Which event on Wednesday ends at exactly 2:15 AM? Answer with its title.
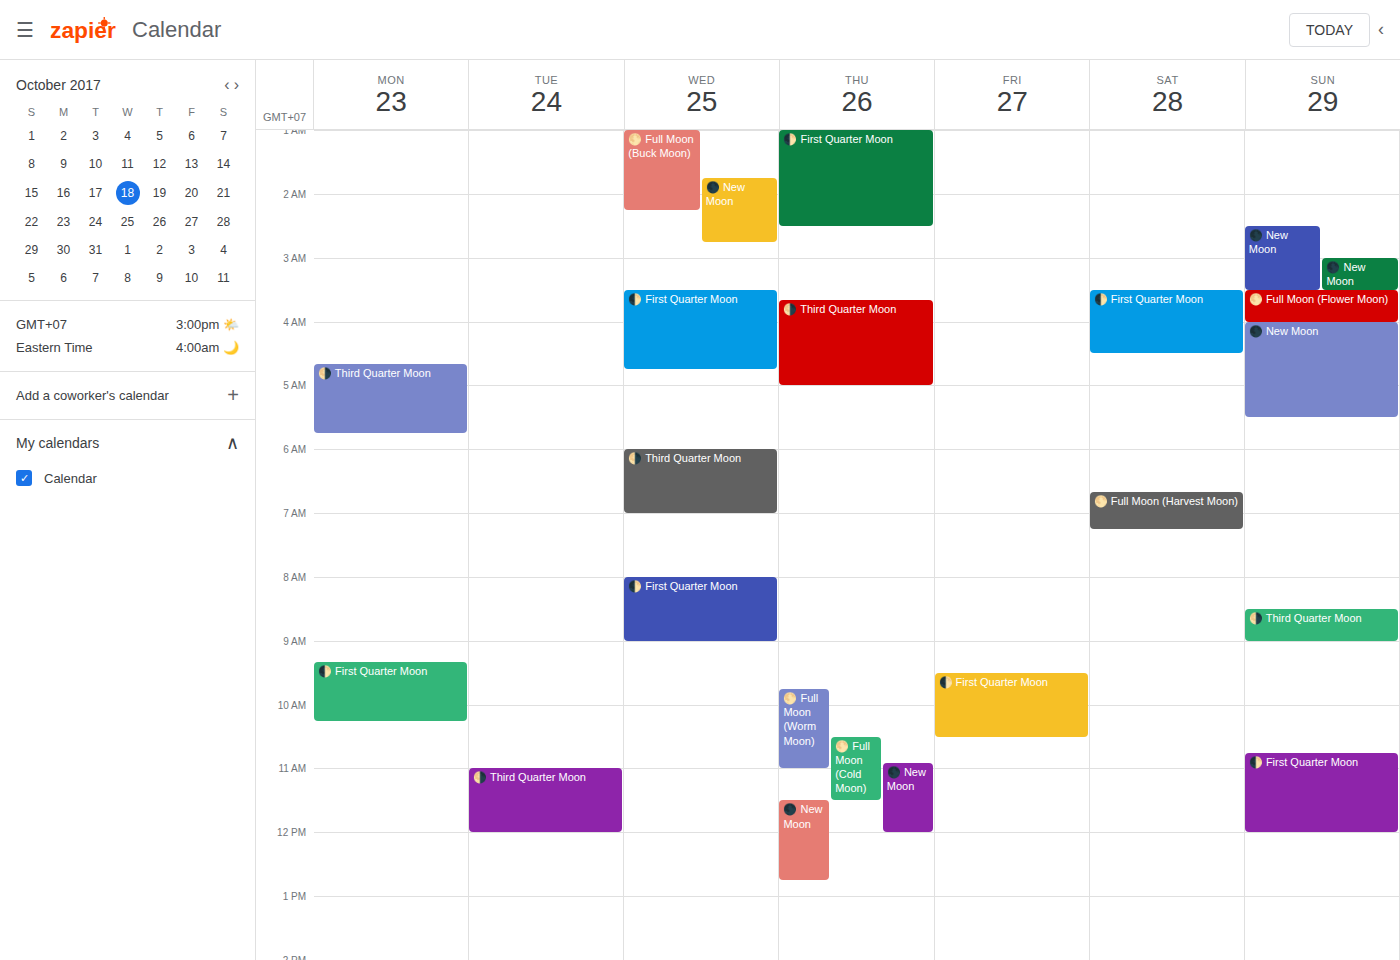
"🌕 Full Moon (Buck Moon)"